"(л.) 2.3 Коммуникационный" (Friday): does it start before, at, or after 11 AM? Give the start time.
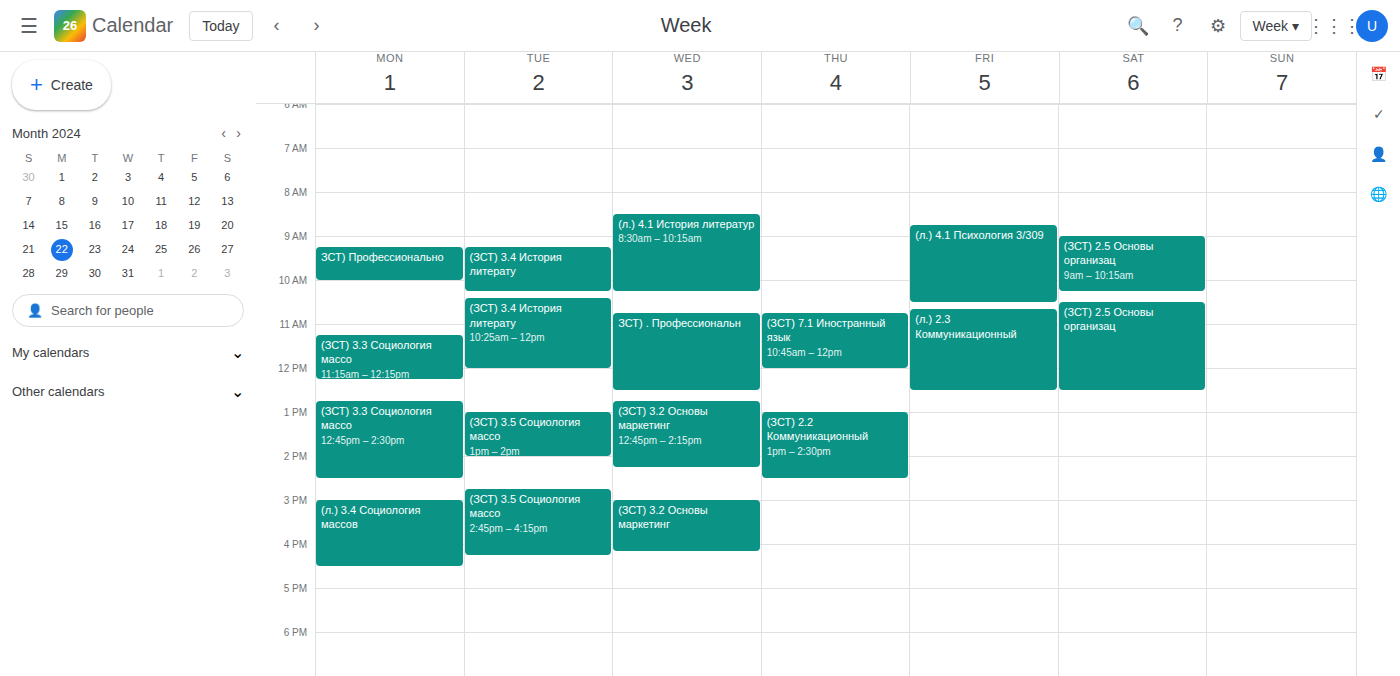
10:40 AM -- before 11 AM, 20 minutes above the 11 AM line.